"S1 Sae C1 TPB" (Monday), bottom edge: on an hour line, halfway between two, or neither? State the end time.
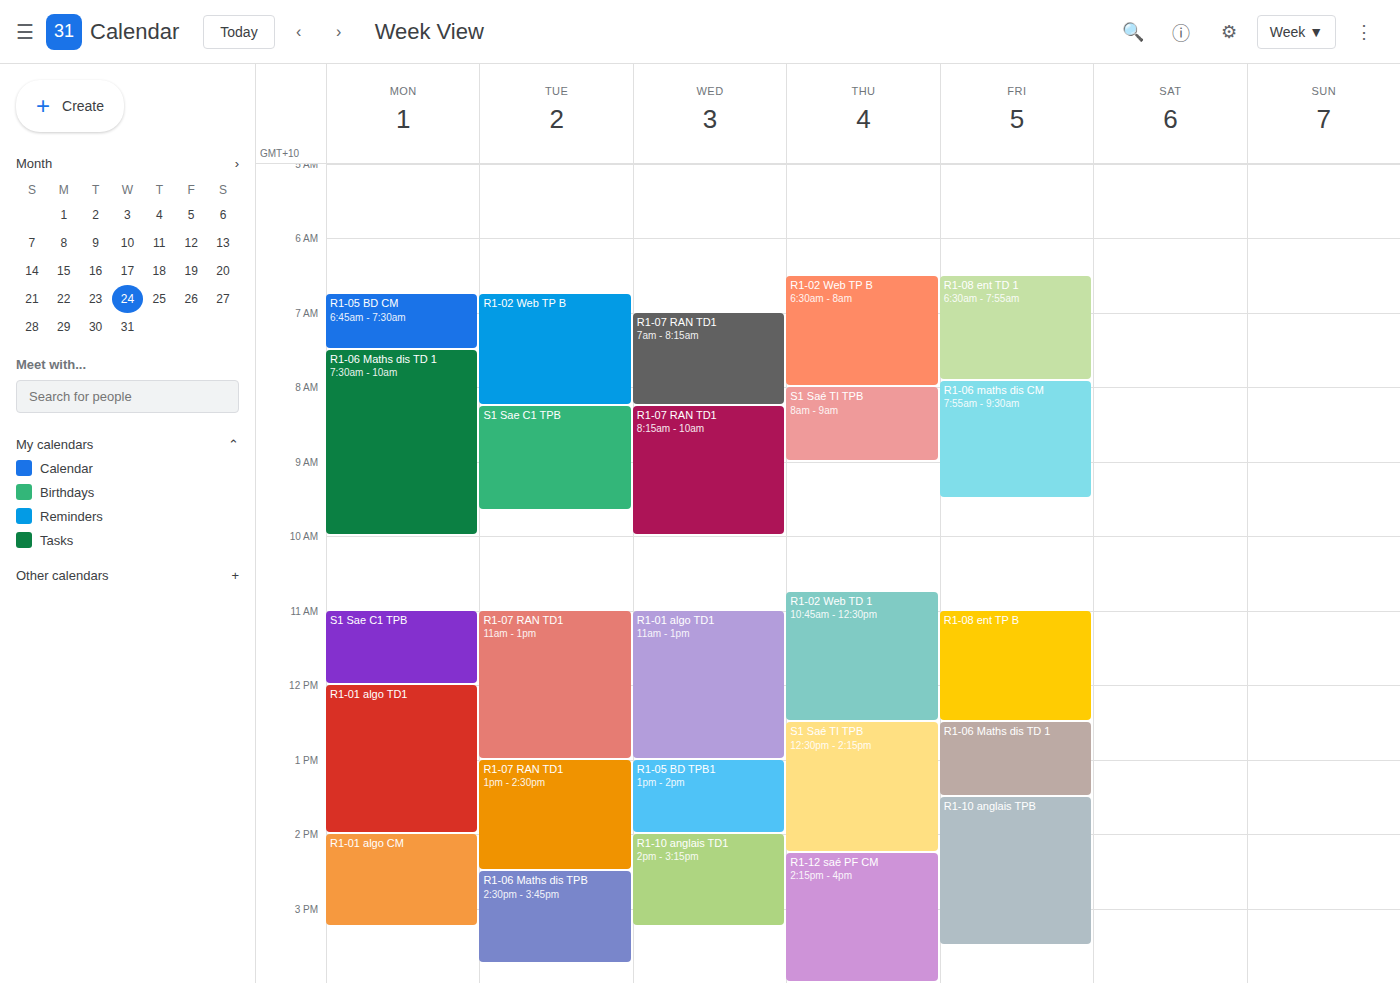
12:00 PM -- exactly on the 12 PM line.